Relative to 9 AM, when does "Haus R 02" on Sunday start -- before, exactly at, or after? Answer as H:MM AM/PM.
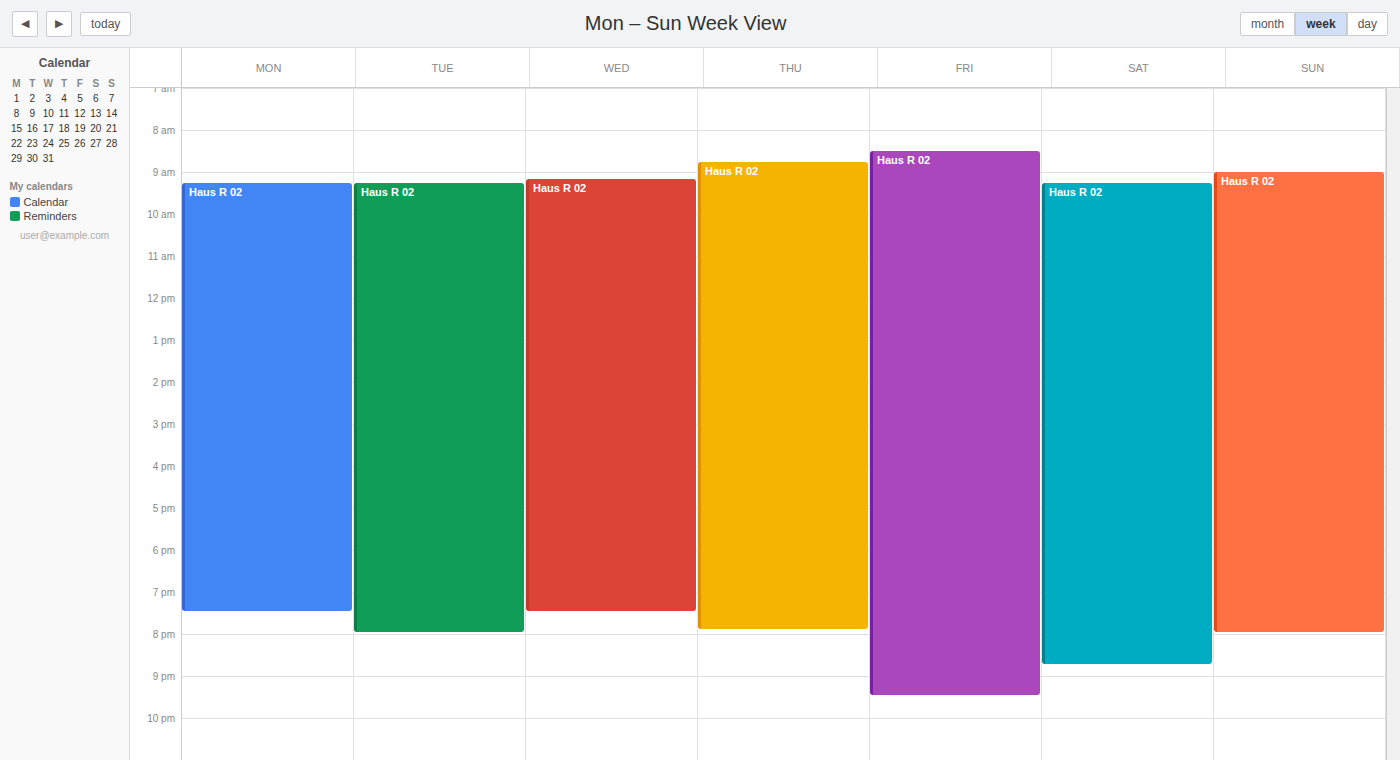
9:00 AM -- exactly at 9 AM, on the 9 AM line.